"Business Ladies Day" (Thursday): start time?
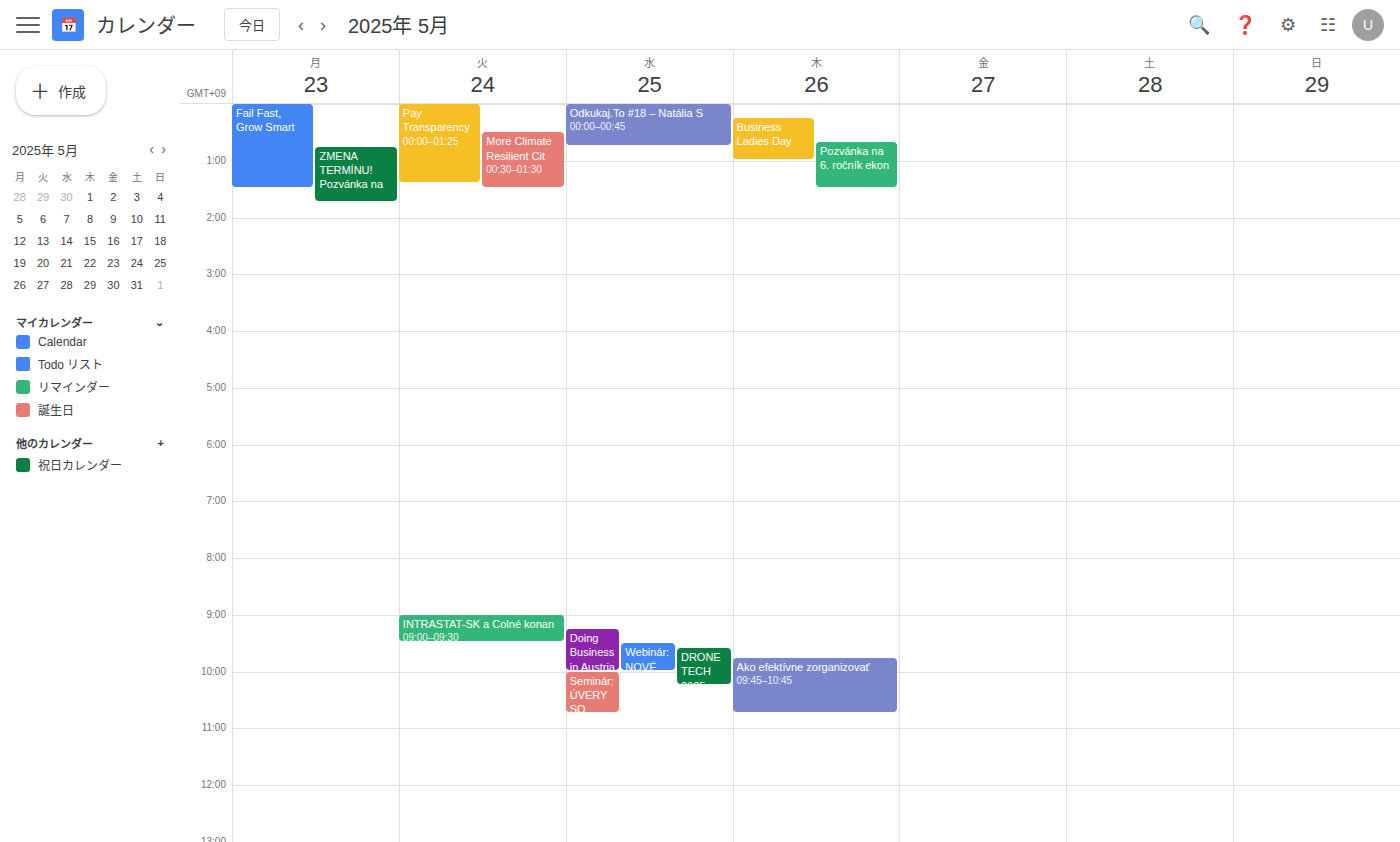
12:15 AM